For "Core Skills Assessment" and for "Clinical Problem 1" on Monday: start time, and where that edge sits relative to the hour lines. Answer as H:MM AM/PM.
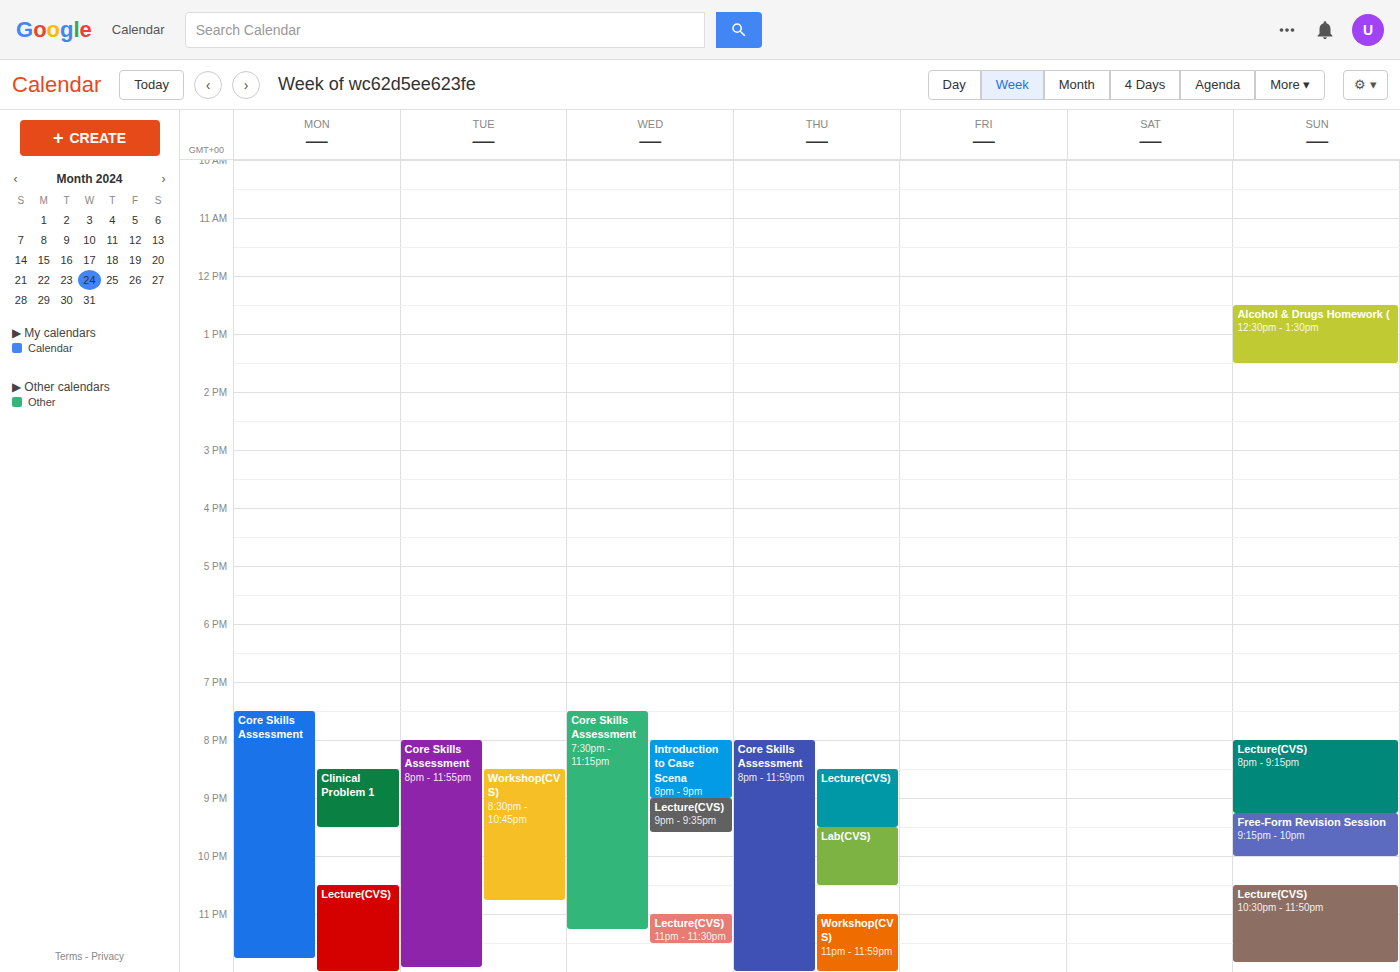
"Core Skills Assessment": 7:30 PM, halfway between the 7 PM and 8 PM lines. "Clinical Problem 1": 8:30 PM, halfway between the 8 PM and 9 PM lines.